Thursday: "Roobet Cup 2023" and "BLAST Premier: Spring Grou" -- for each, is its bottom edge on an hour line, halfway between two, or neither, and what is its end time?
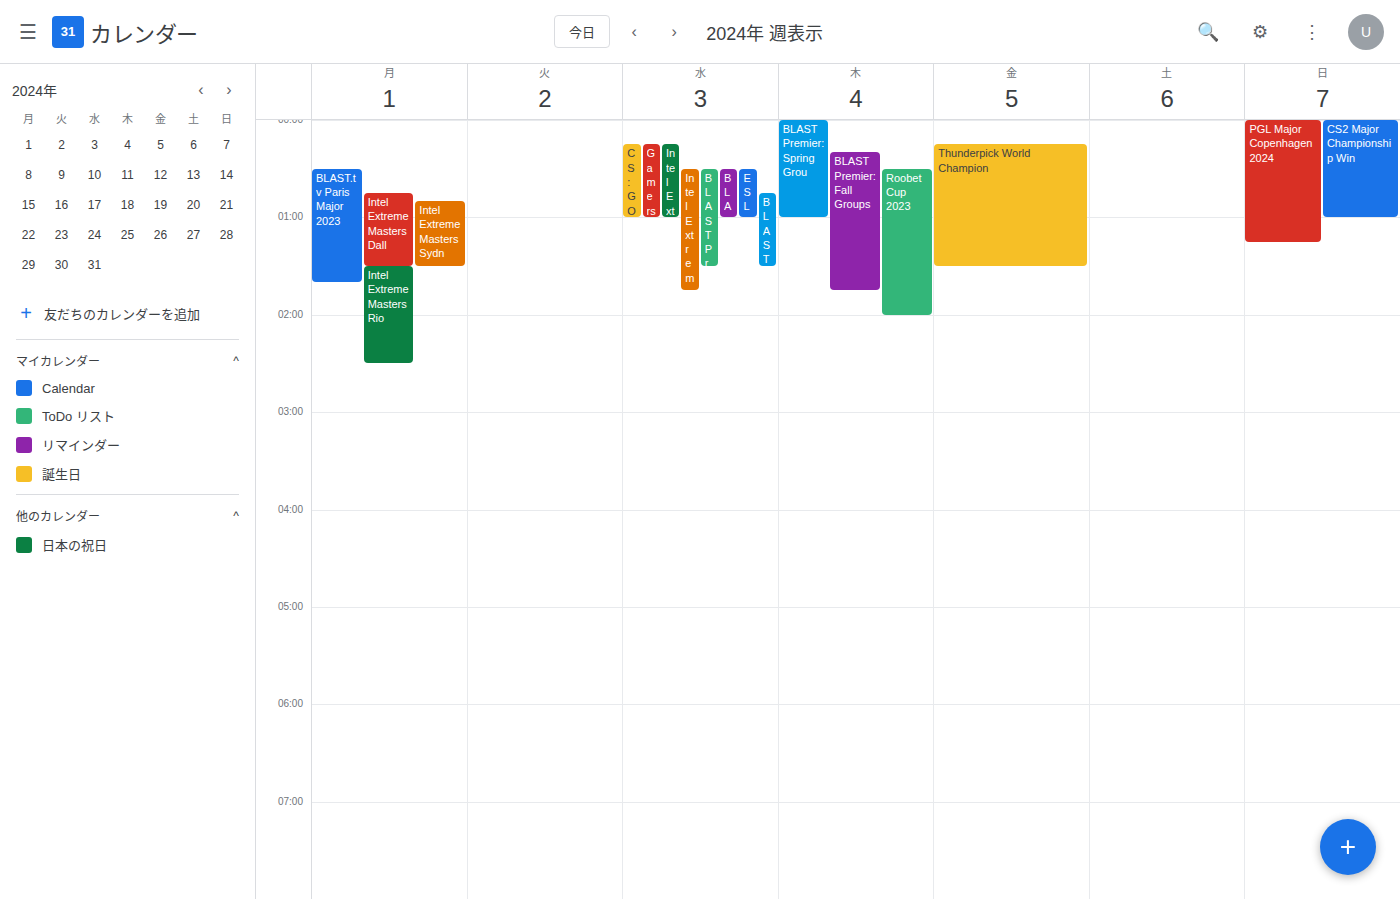
"Roobet Cup 2023": 02:00, exactly on the 02:00 line. "BLAST Premier: Spring Grou": 01:00, exactly on the 01:00 line.